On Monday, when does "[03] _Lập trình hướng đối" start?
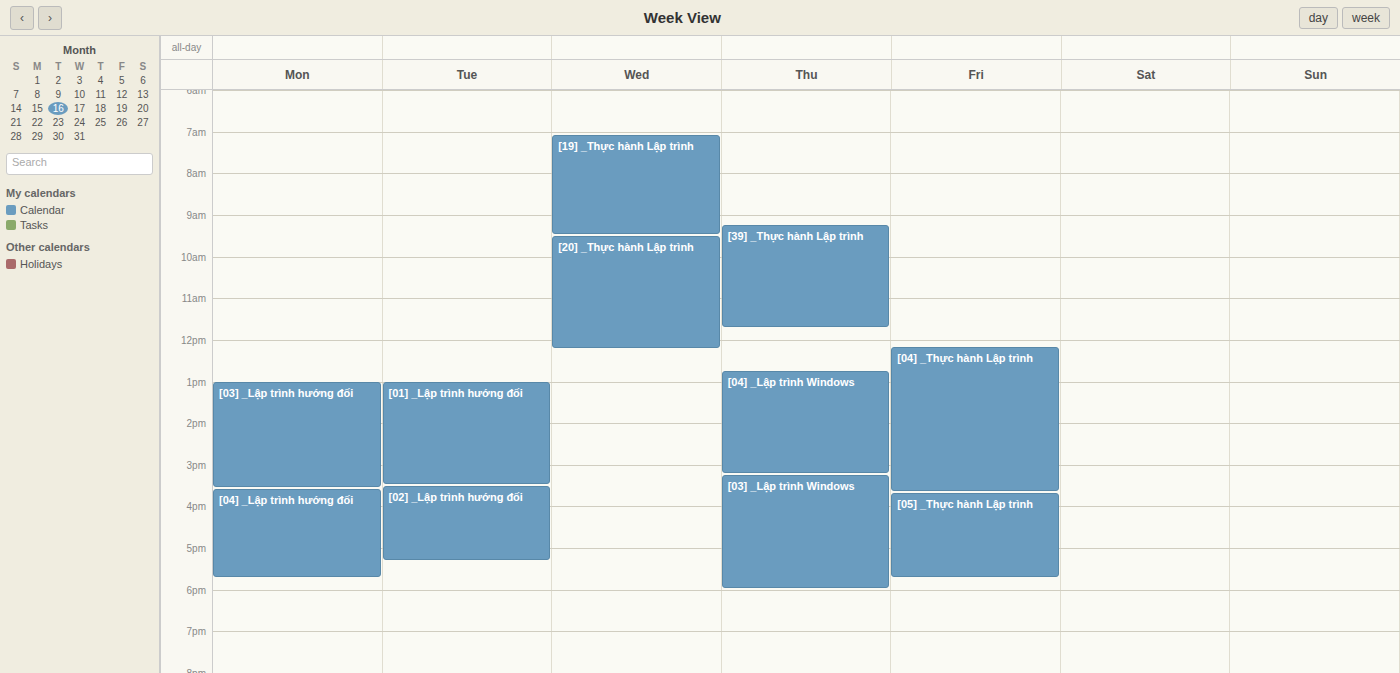
13:00